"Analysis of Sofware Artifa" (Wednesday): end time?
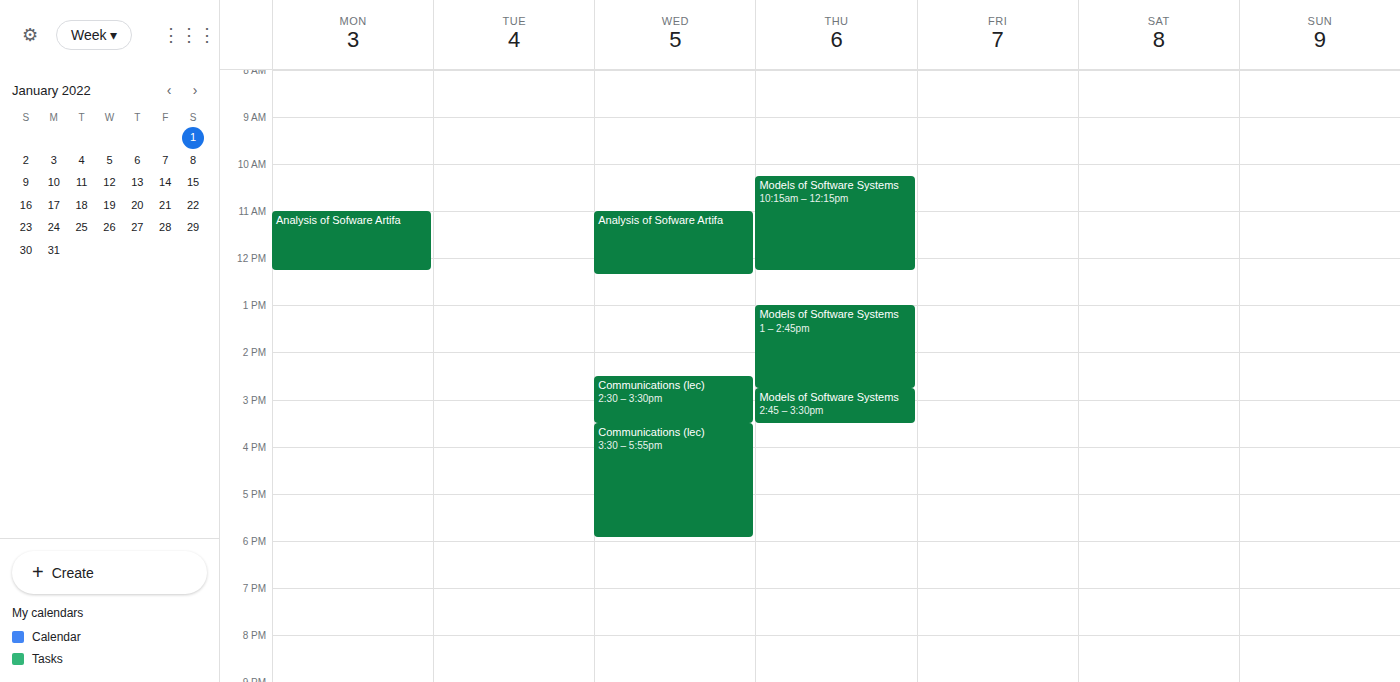
12:20 PM